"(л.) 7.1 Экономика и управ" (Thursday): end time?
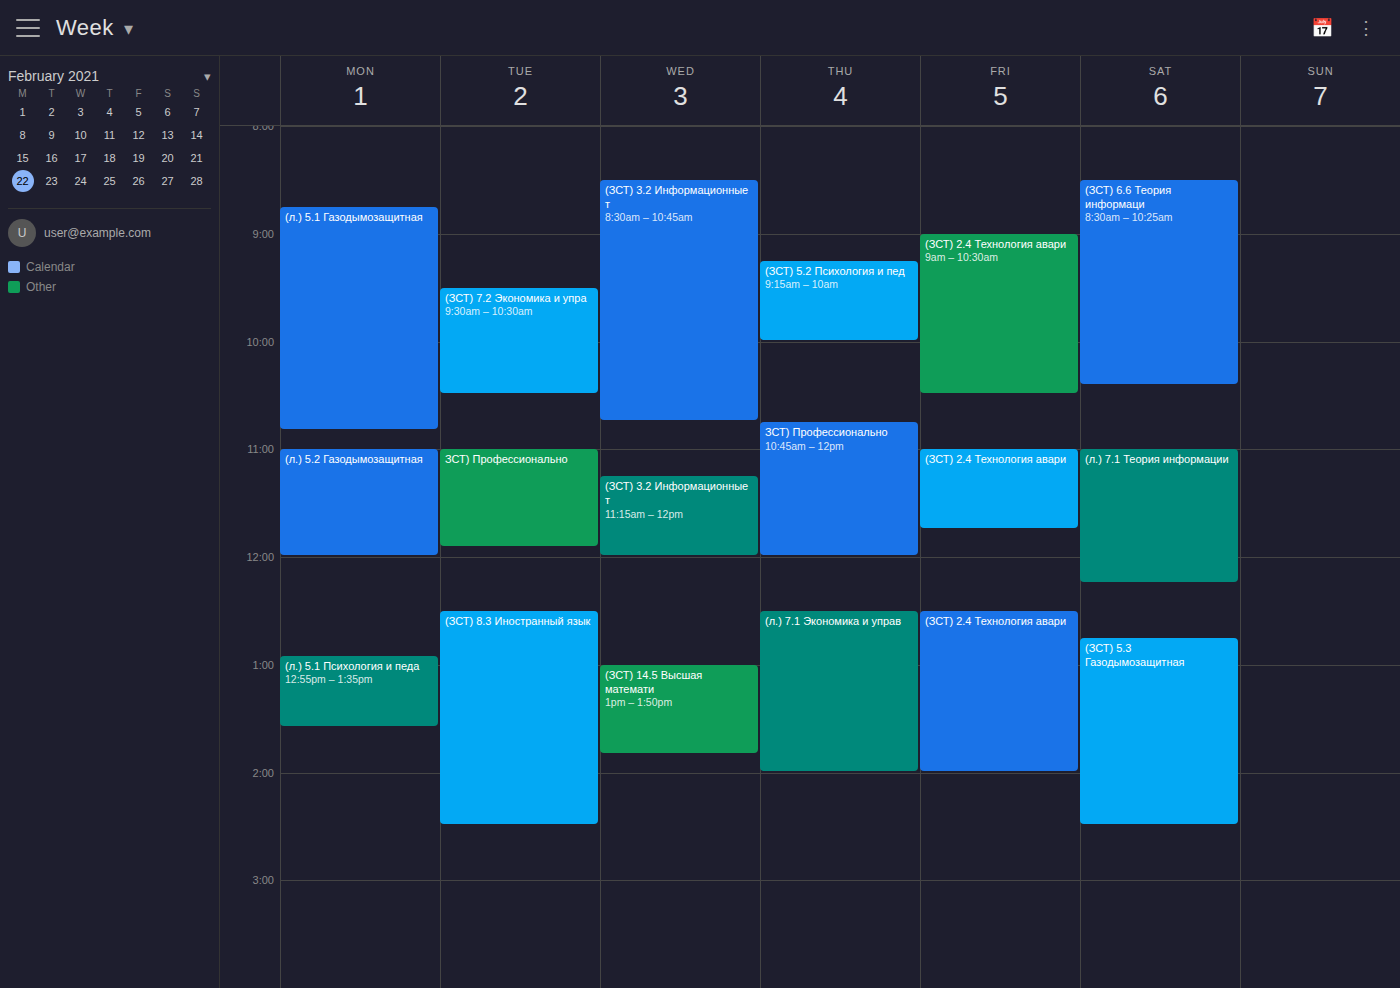
2:00 PM